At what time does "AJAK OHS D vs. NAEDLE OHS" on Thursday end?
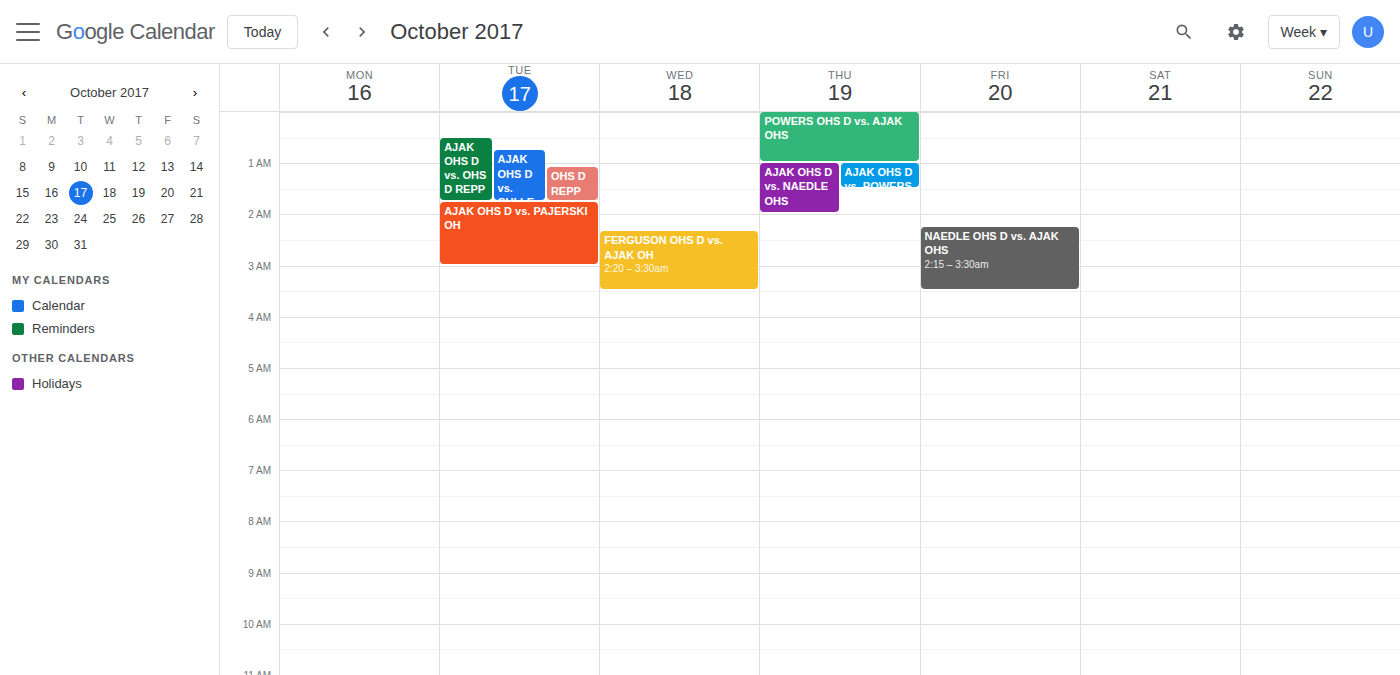
2:00 AM